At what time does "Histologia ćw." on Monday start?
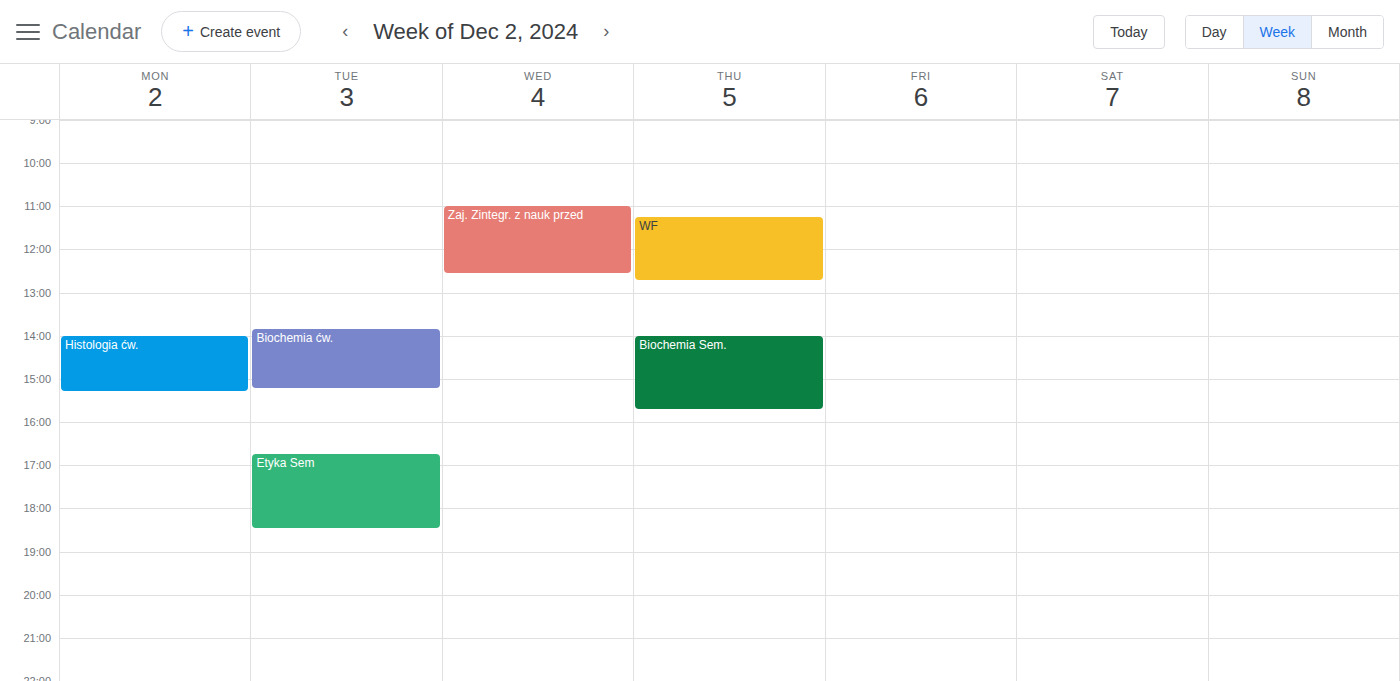
2:00 PM